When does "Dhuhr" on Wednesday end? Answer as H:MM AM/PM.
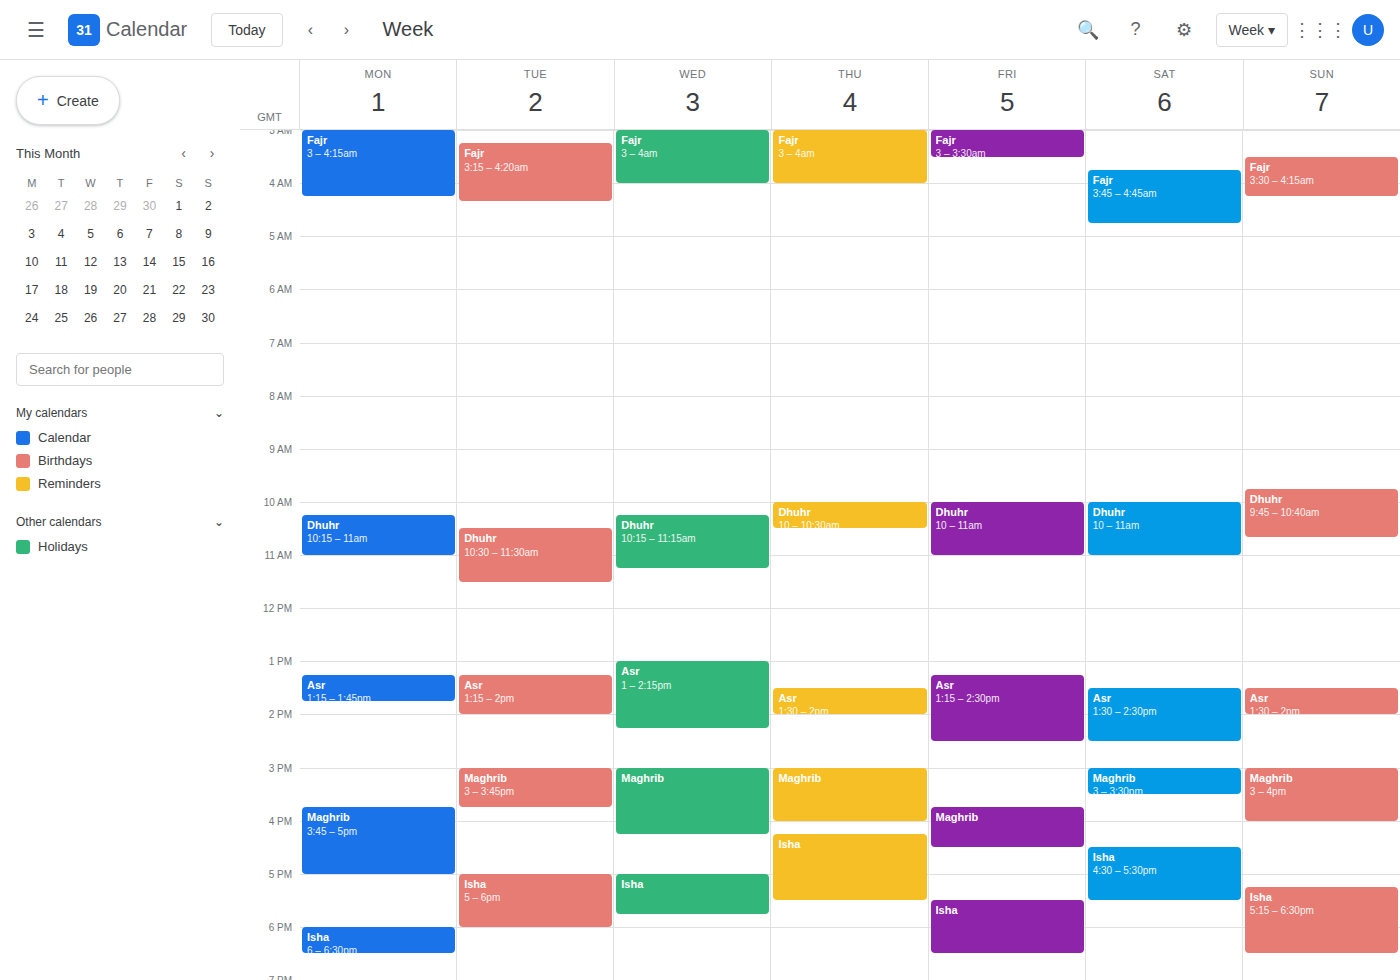
11:15 AM